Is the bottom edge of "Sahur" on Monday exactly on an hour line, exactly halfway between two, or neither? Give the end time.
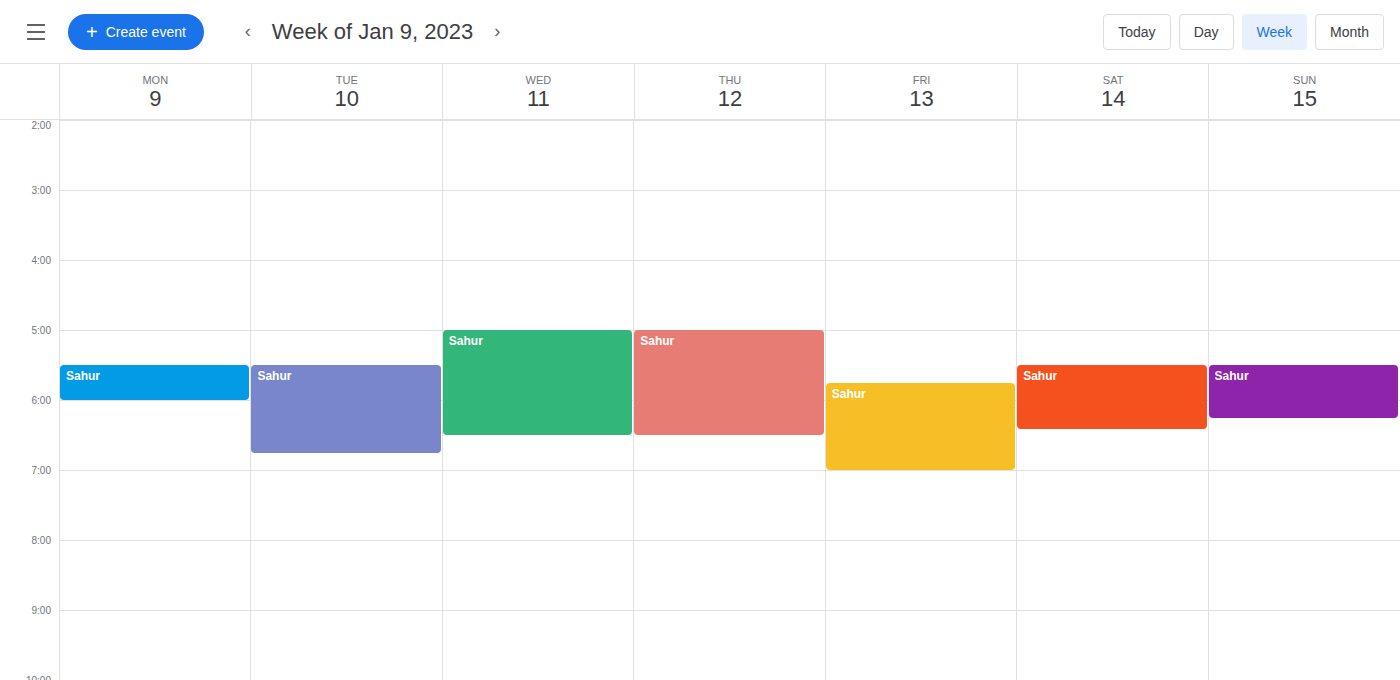
6:00 AM -- exactly on the 6 AM line.